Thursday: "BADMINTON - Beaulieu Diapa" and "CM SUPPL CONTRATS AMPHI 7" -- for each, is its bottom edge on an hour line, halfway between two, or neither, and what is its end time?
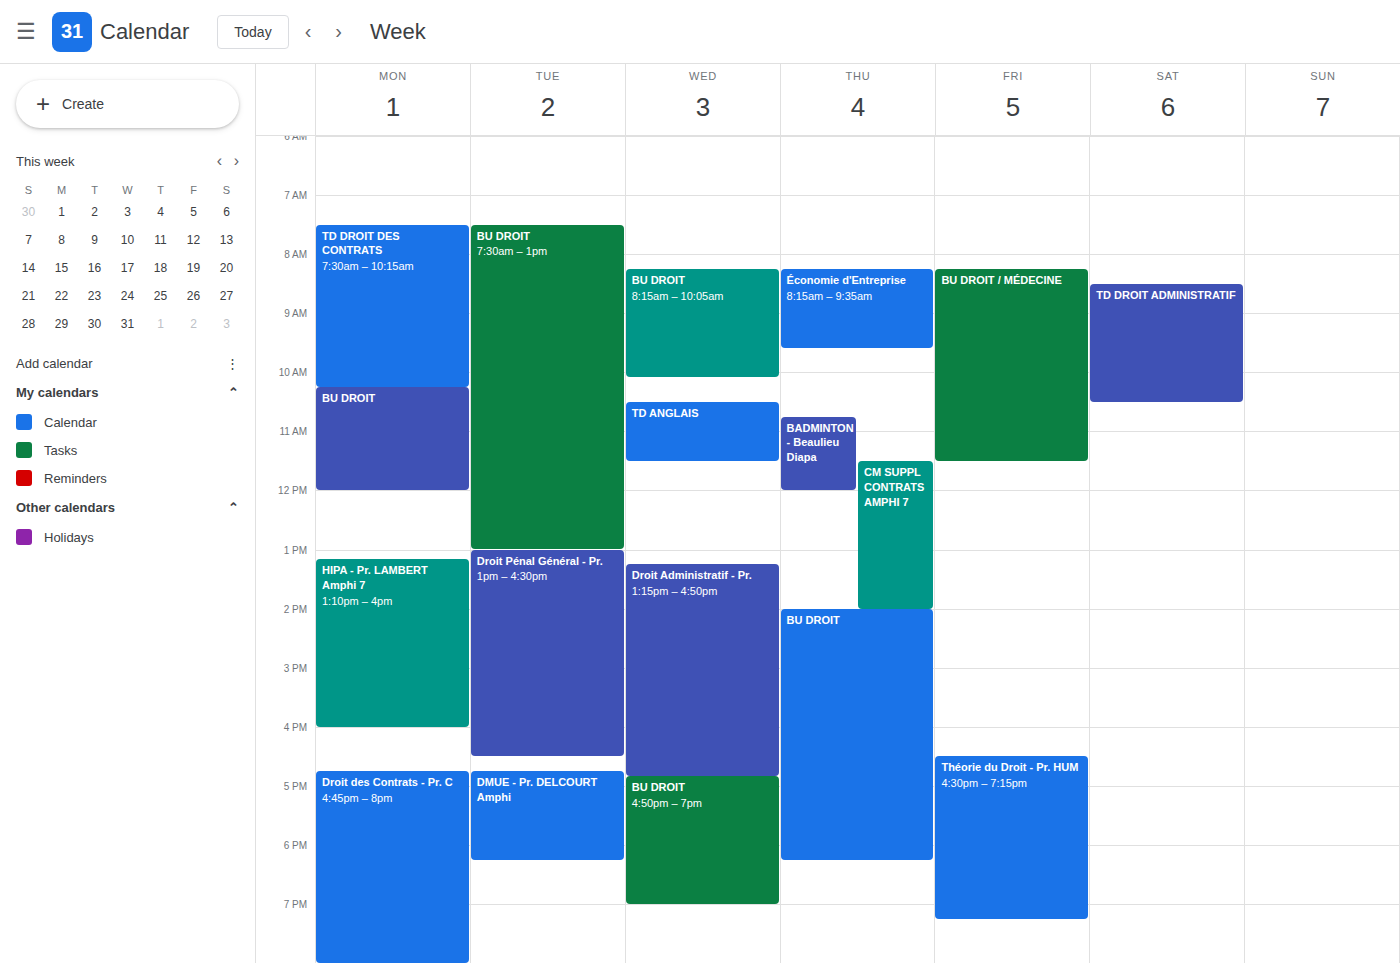
"BADMINTON - Beaulieu Diapa": 12:00, exactly on the 12:00 line. "CM SUPPL CONTRATS AMPHI 7": 14:00, exactly on the 14:00 line.